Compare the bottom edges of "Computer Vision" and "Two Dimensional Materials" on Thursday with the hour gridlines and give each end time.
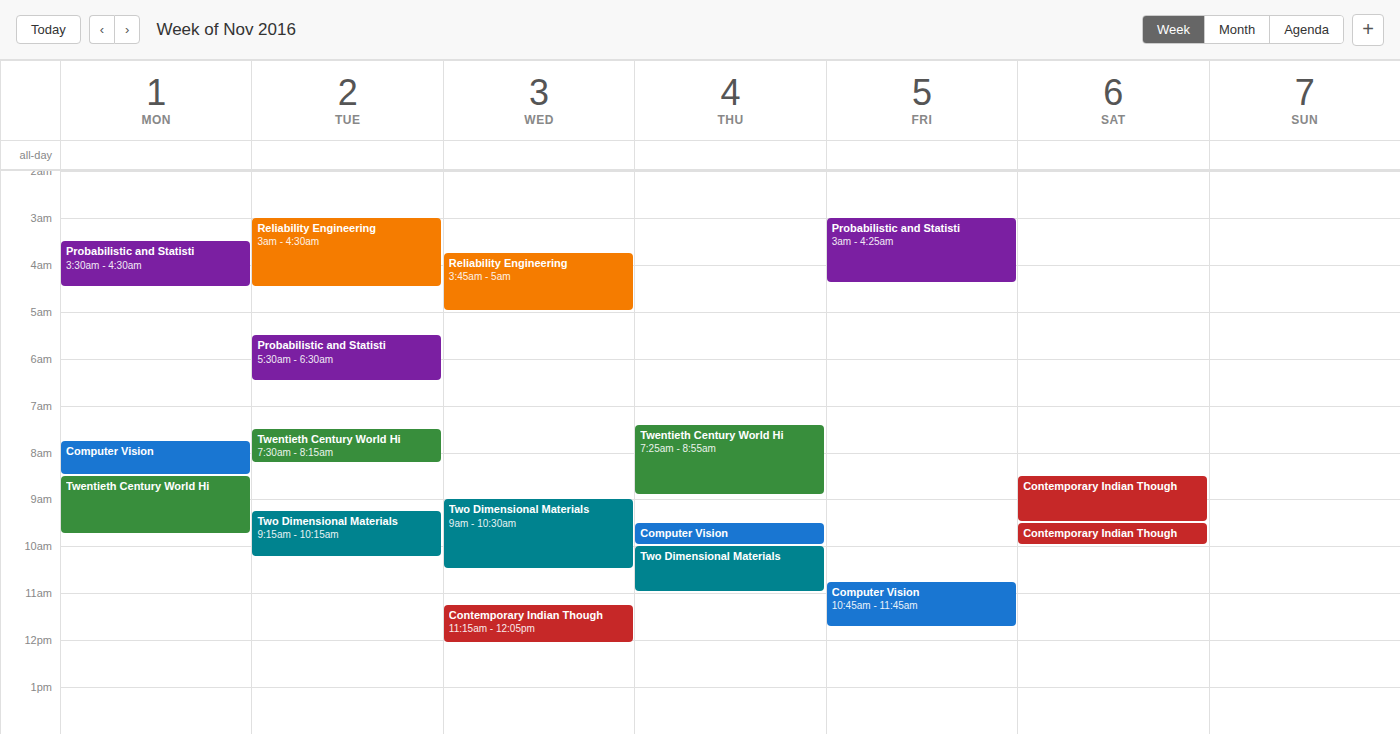
"Computer Vision": 10:00 AM, exactly on the 10 AM line. "Two Dimensional Materials": 11:00 AM, exactly on the 11 AM line.